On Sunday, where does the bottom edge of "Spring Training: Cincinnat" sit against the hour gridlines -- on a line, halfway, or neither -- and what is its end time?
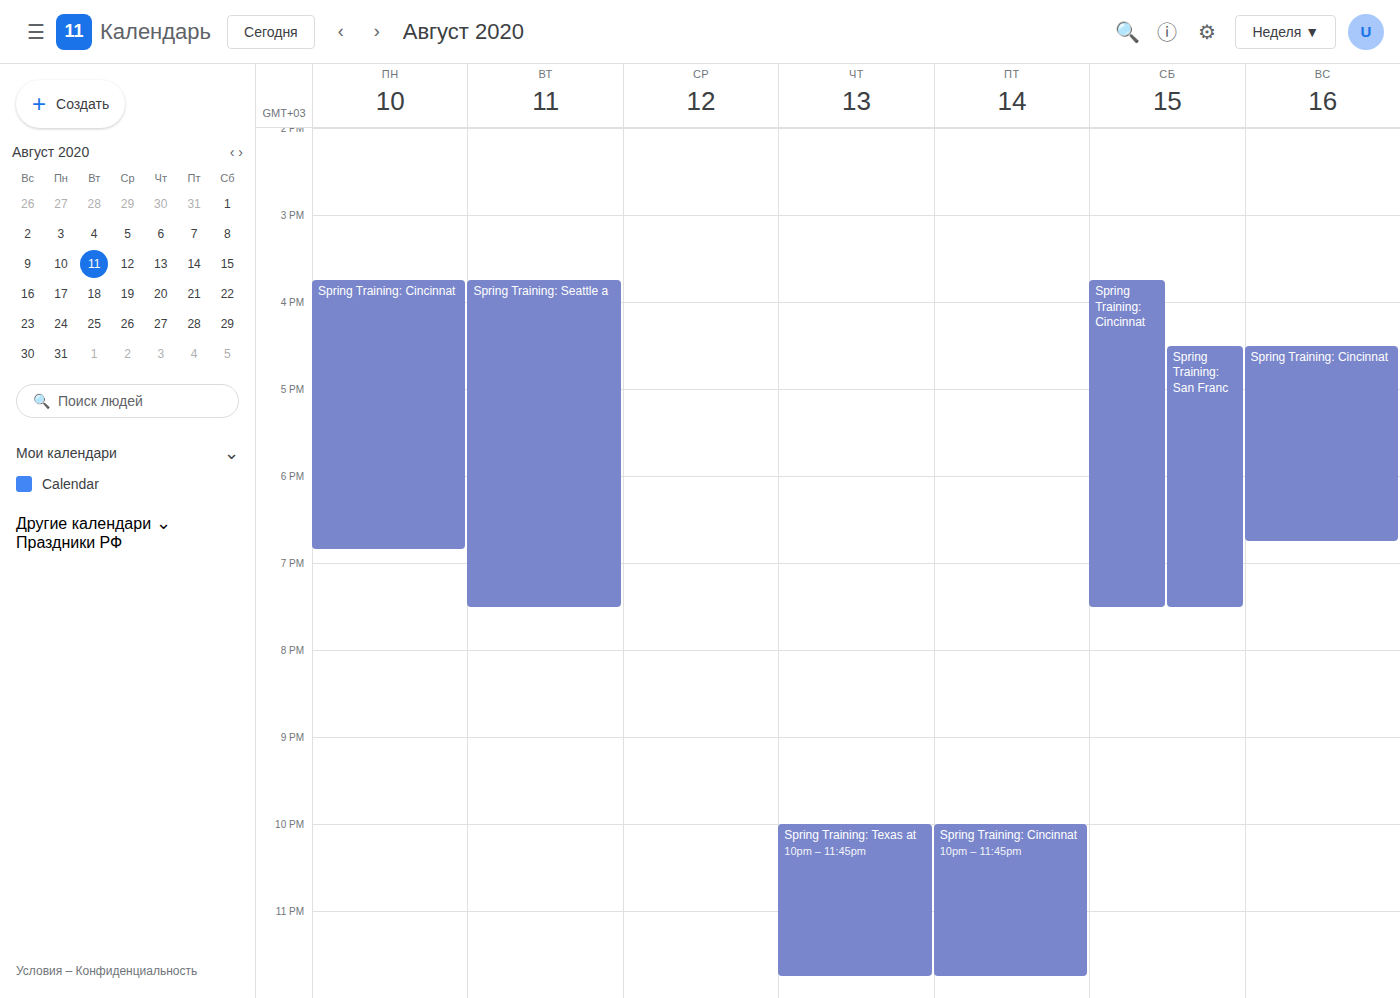
6:45 PM -- neither: three quarters of the way from the 6 PM line to the 7 PM line.